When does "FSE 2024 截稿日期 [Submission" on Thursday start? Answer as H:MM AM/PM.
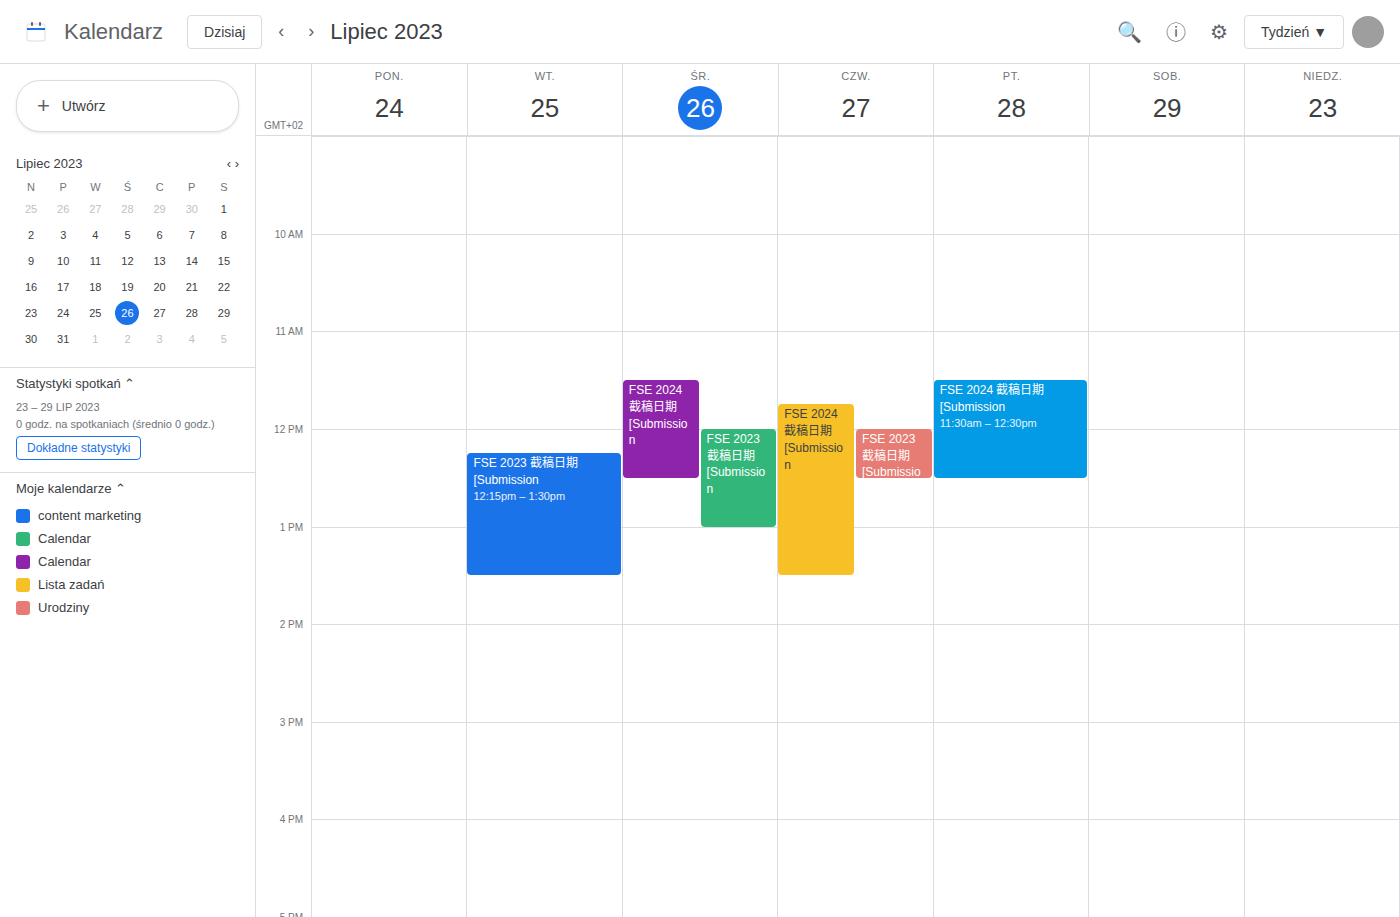
11:45 AM